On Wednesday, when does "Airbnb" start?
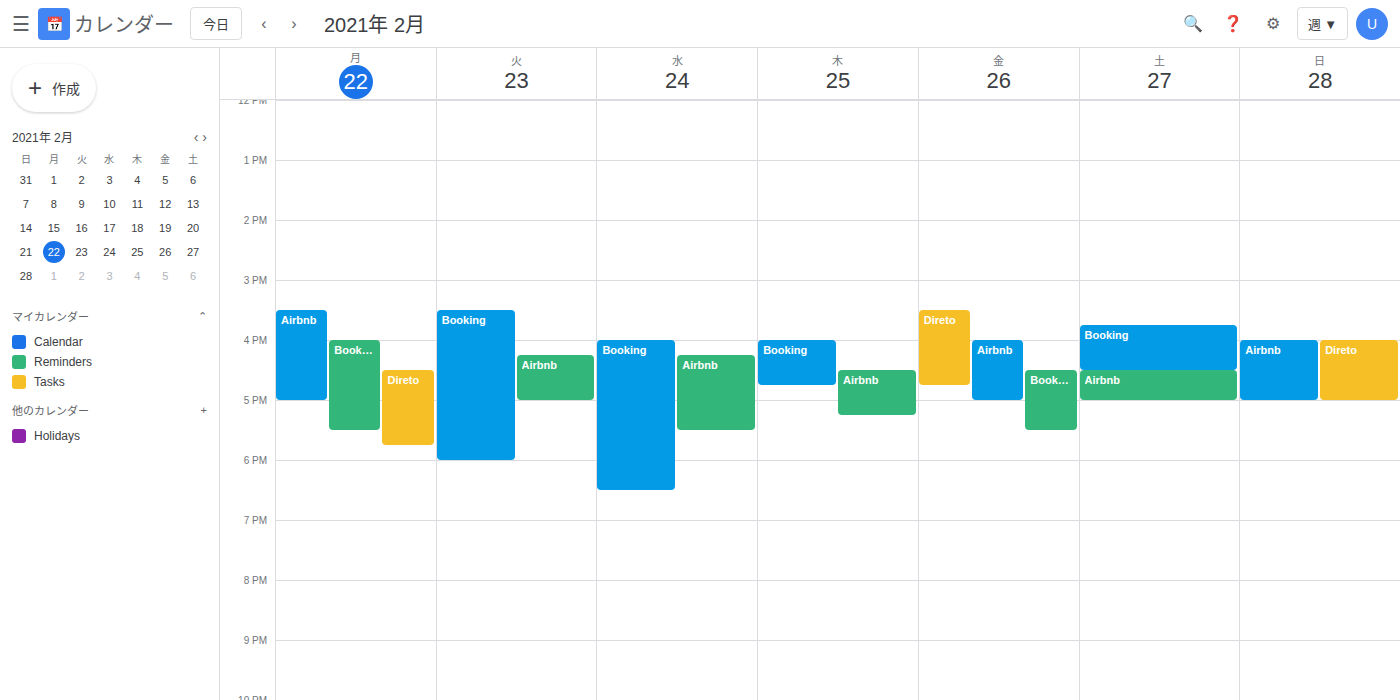
16:15